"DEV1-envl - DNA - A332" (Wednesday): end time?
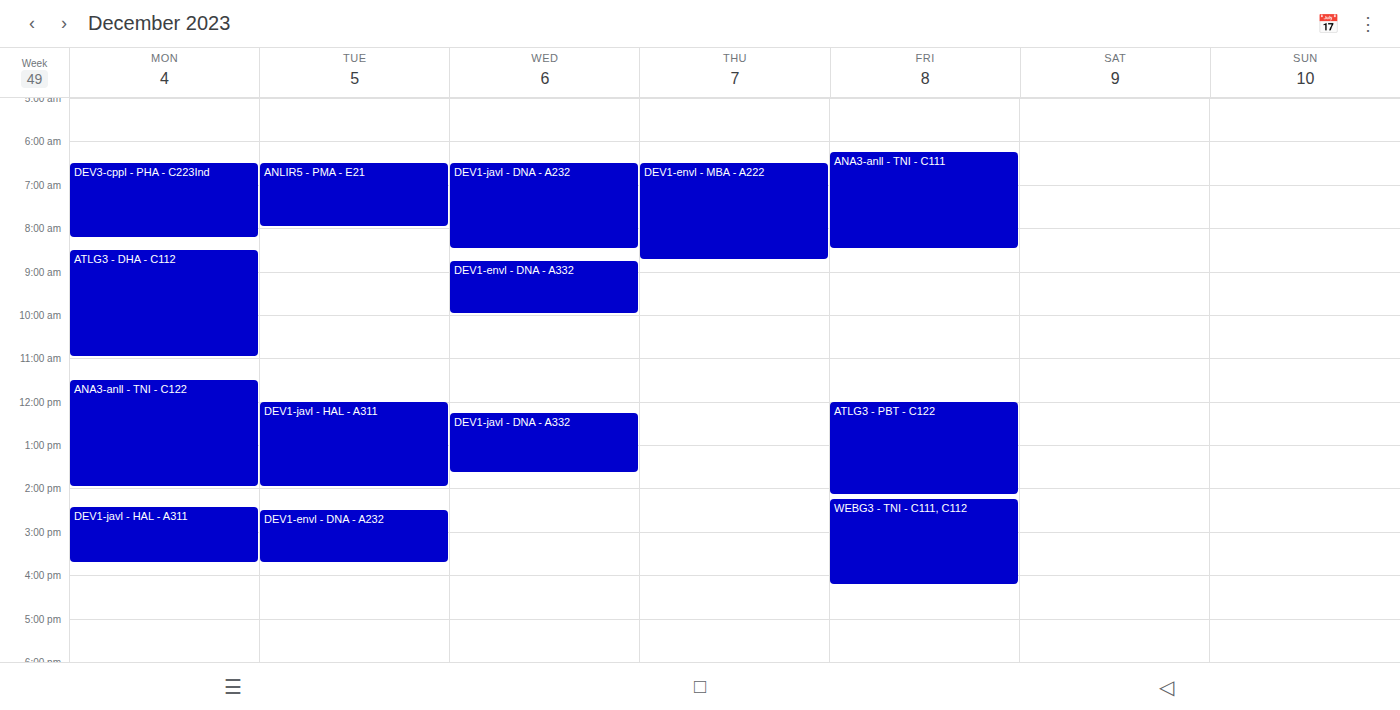
10:00